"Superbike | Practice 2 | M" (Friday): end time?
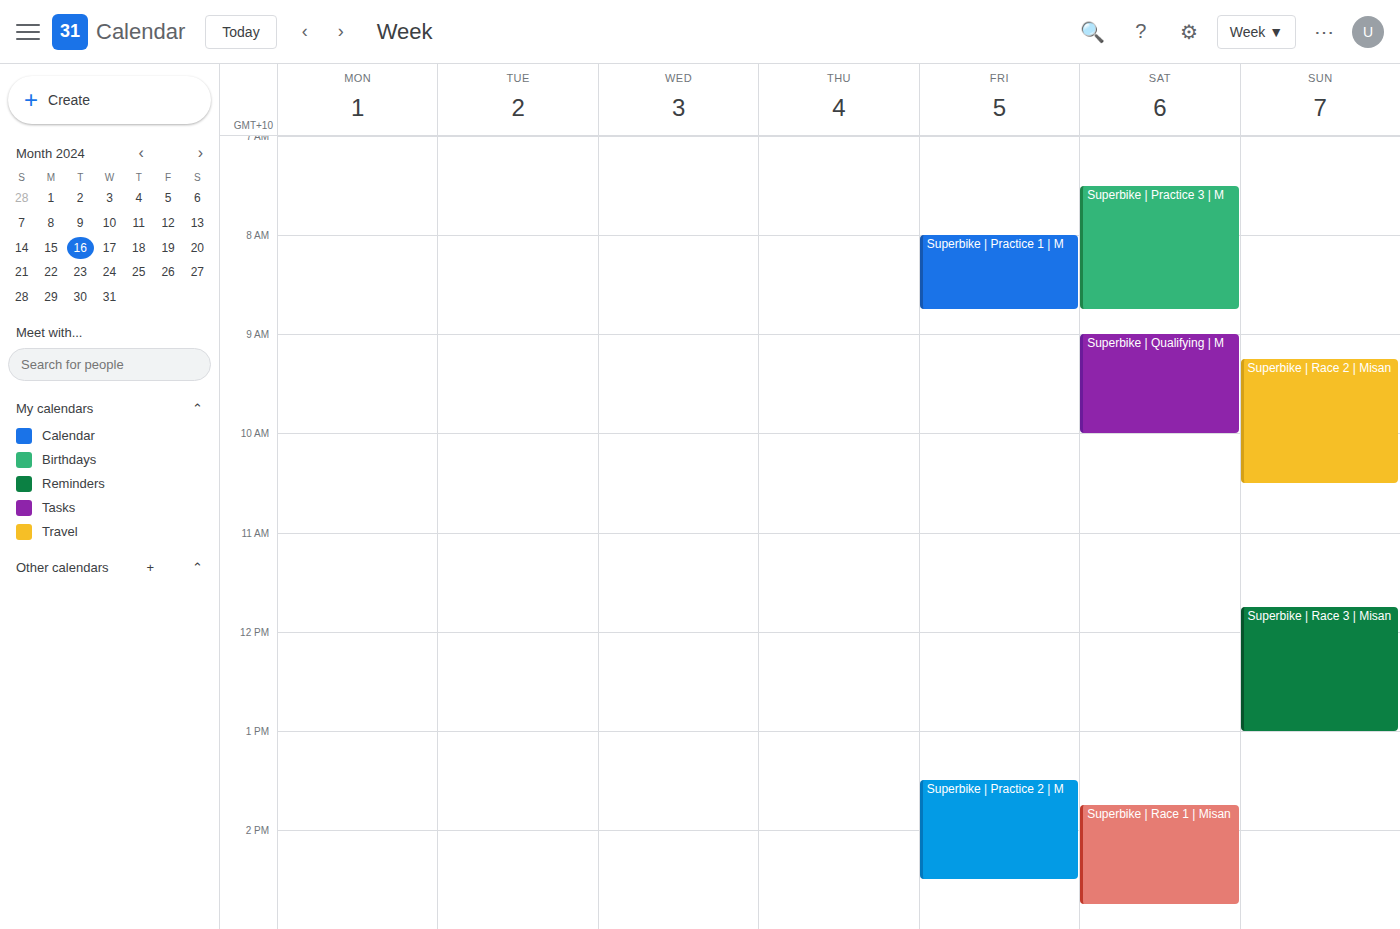
2:30 PM